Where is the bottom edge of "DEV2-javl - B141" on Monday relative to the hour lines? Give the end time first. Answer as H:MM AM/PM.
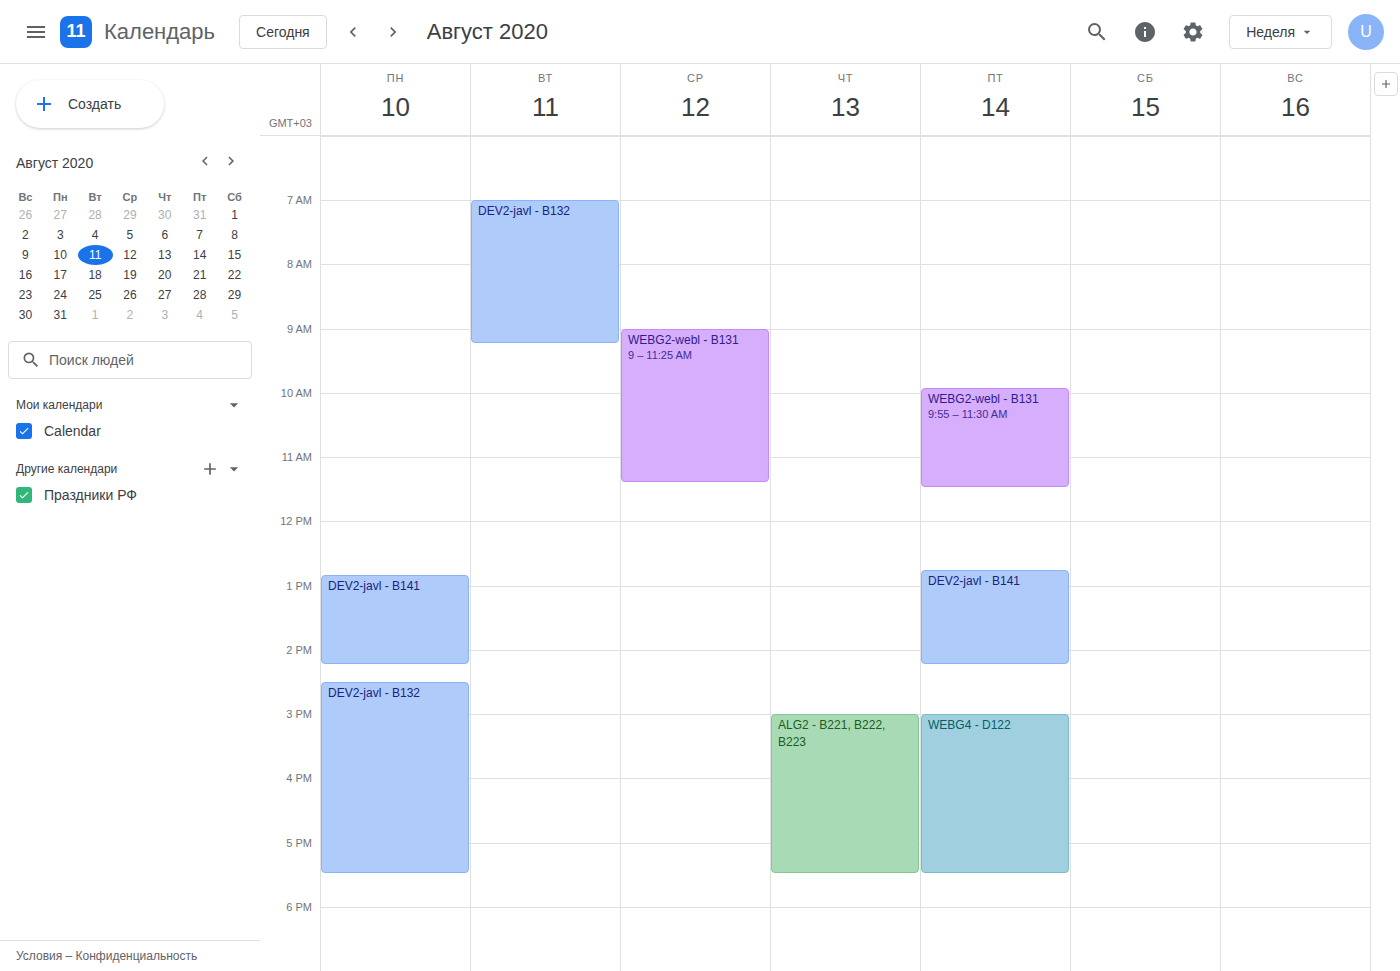
2:15 PM -- neither: a quarter of the way from the 2 PM line to the 3 PM line.